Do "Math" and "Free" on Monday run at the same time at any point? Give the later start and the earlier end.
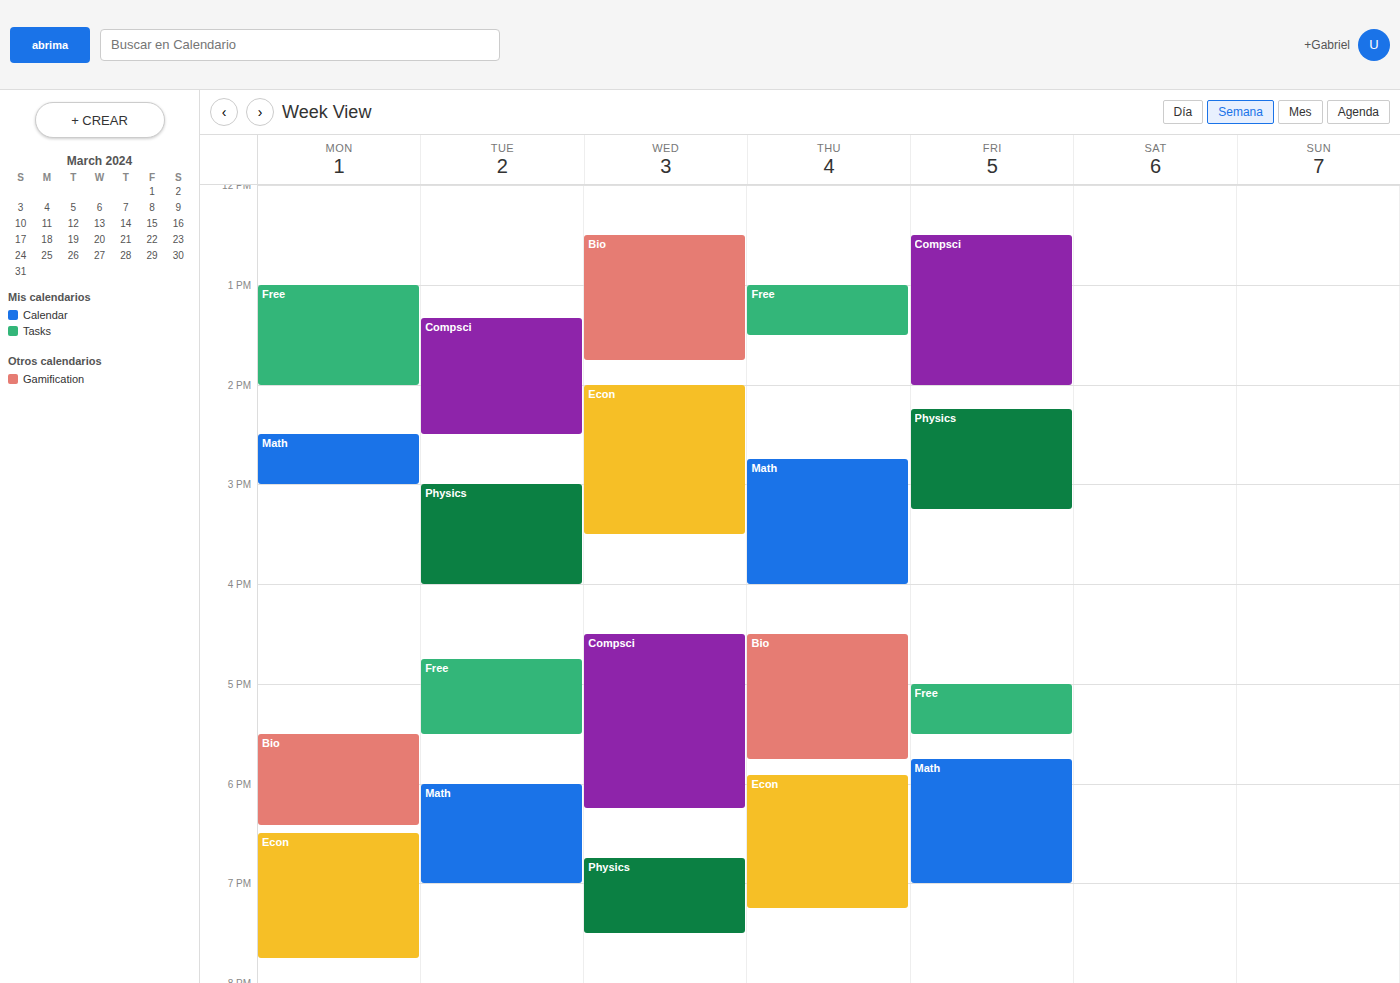
"Free" ends at 14:00 and "Math" starts at 14:30 -- no overlap.